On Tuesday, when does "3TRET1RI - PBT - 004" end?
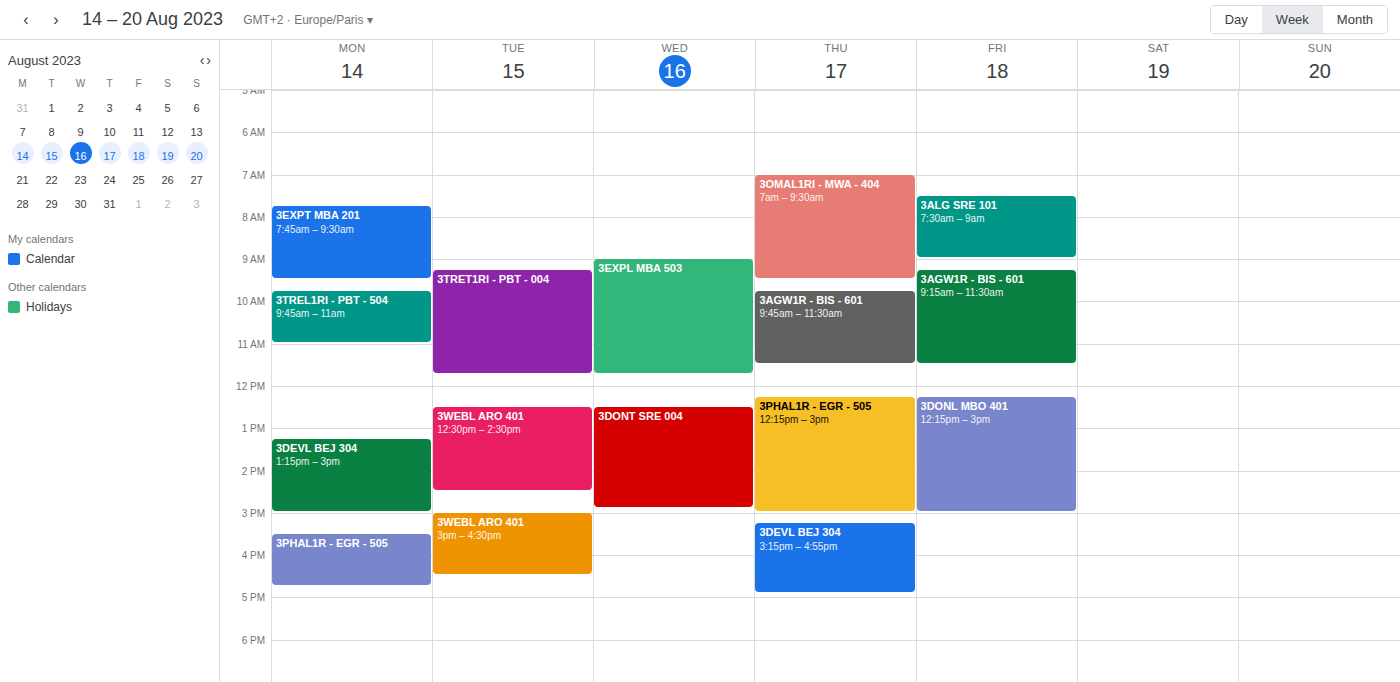
11:45 AM